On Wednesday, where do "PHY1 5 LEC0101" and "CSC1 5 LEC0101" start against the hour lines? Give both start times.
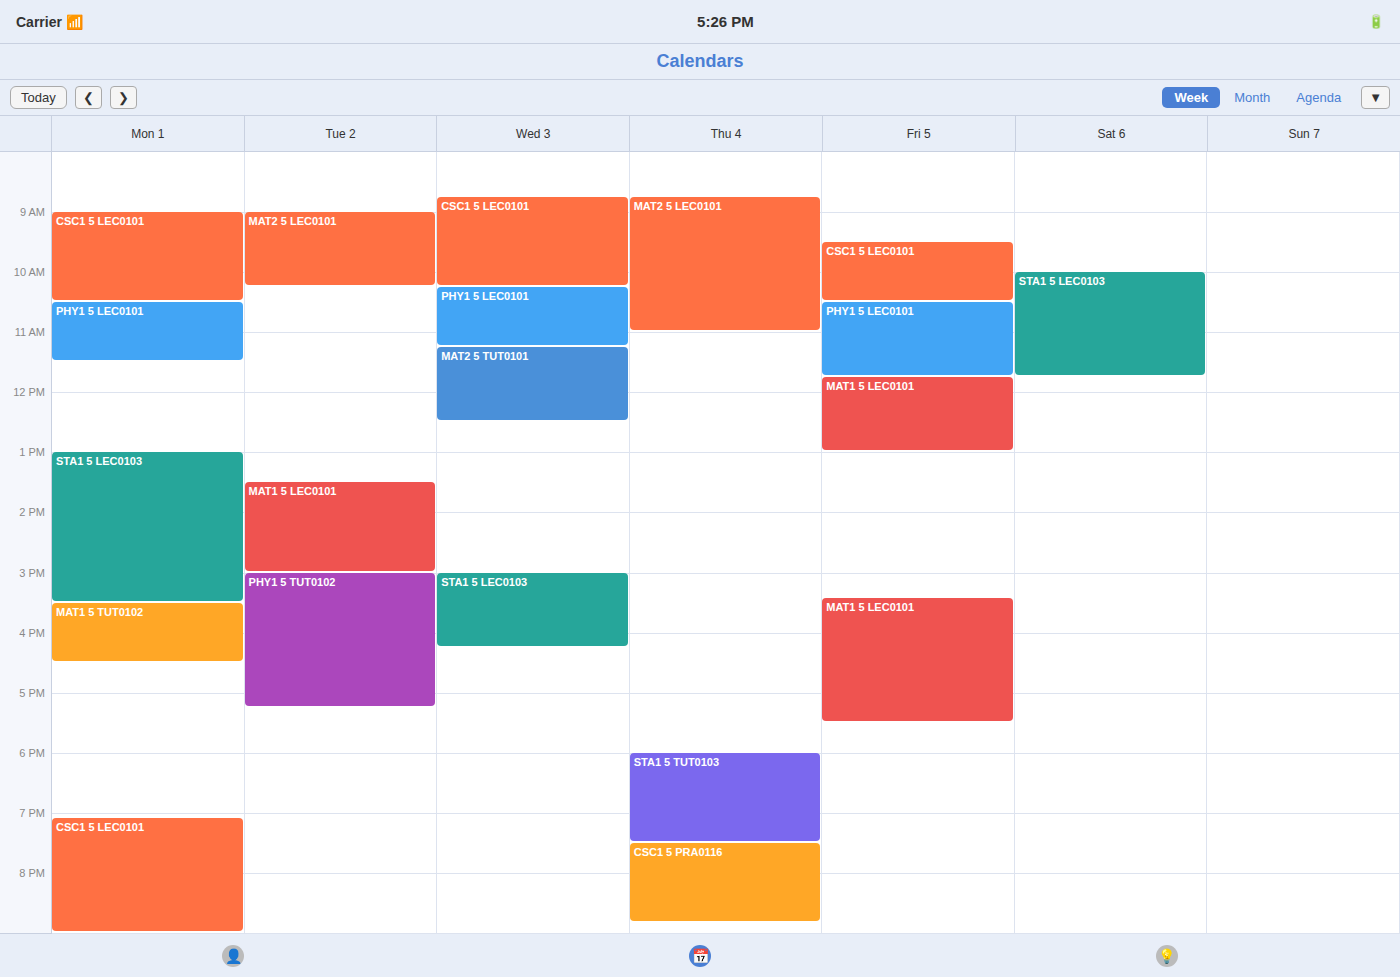
"PHY1 5 LEC0101": 10:15, neither: a quarter of the way from the 10:00 line to the 11:00 line. "CSC1 5 LEC0101": 08:45, neither: three quarters of the way from the 08:00 line to the 09:00 line.